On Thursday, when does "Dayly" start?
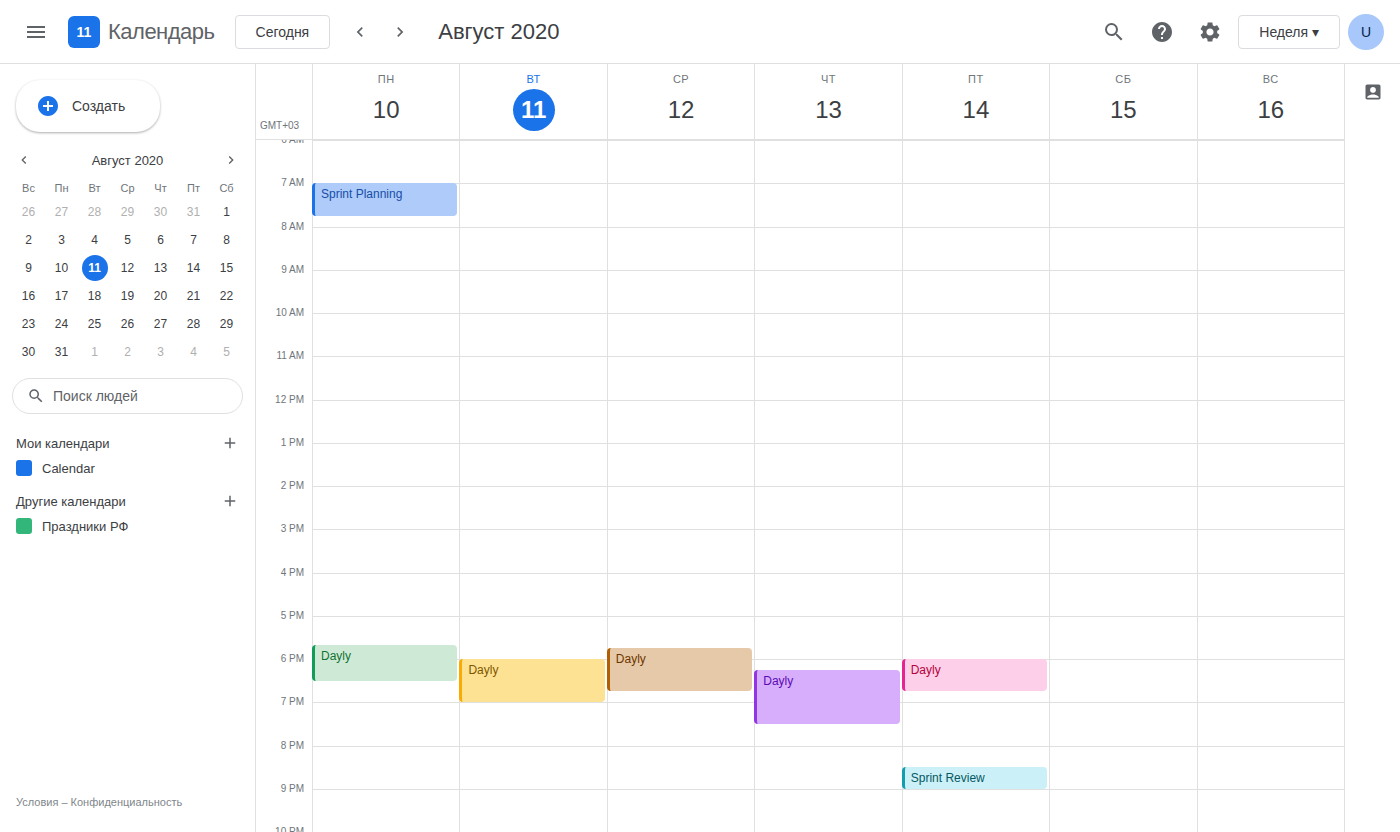
6:15 PM